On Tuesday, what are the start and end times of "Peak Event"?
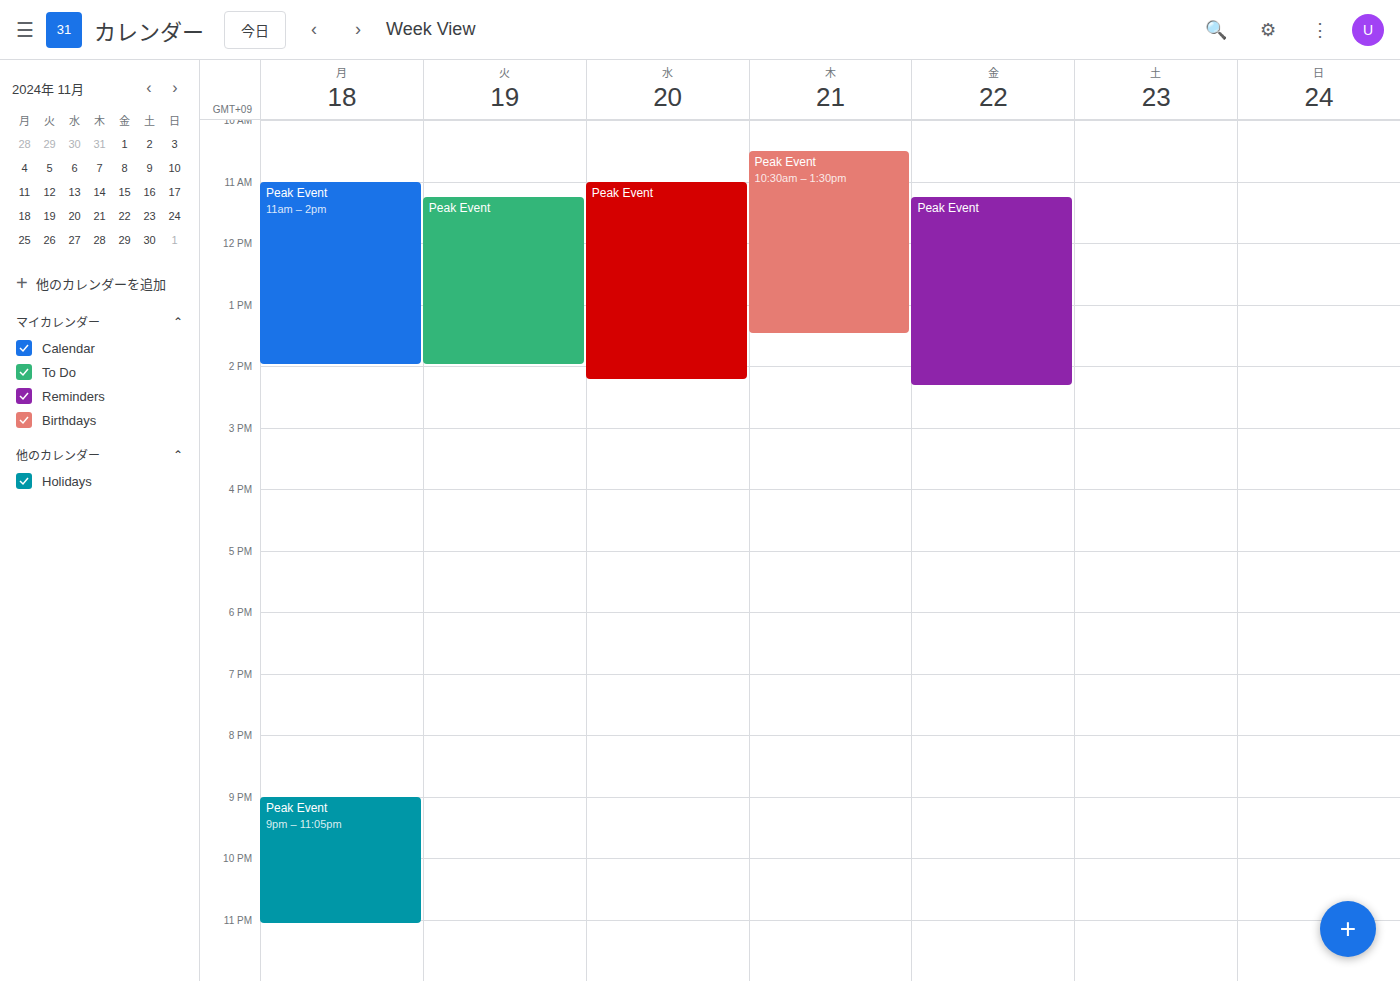
11:15 AM to 2:00 PM